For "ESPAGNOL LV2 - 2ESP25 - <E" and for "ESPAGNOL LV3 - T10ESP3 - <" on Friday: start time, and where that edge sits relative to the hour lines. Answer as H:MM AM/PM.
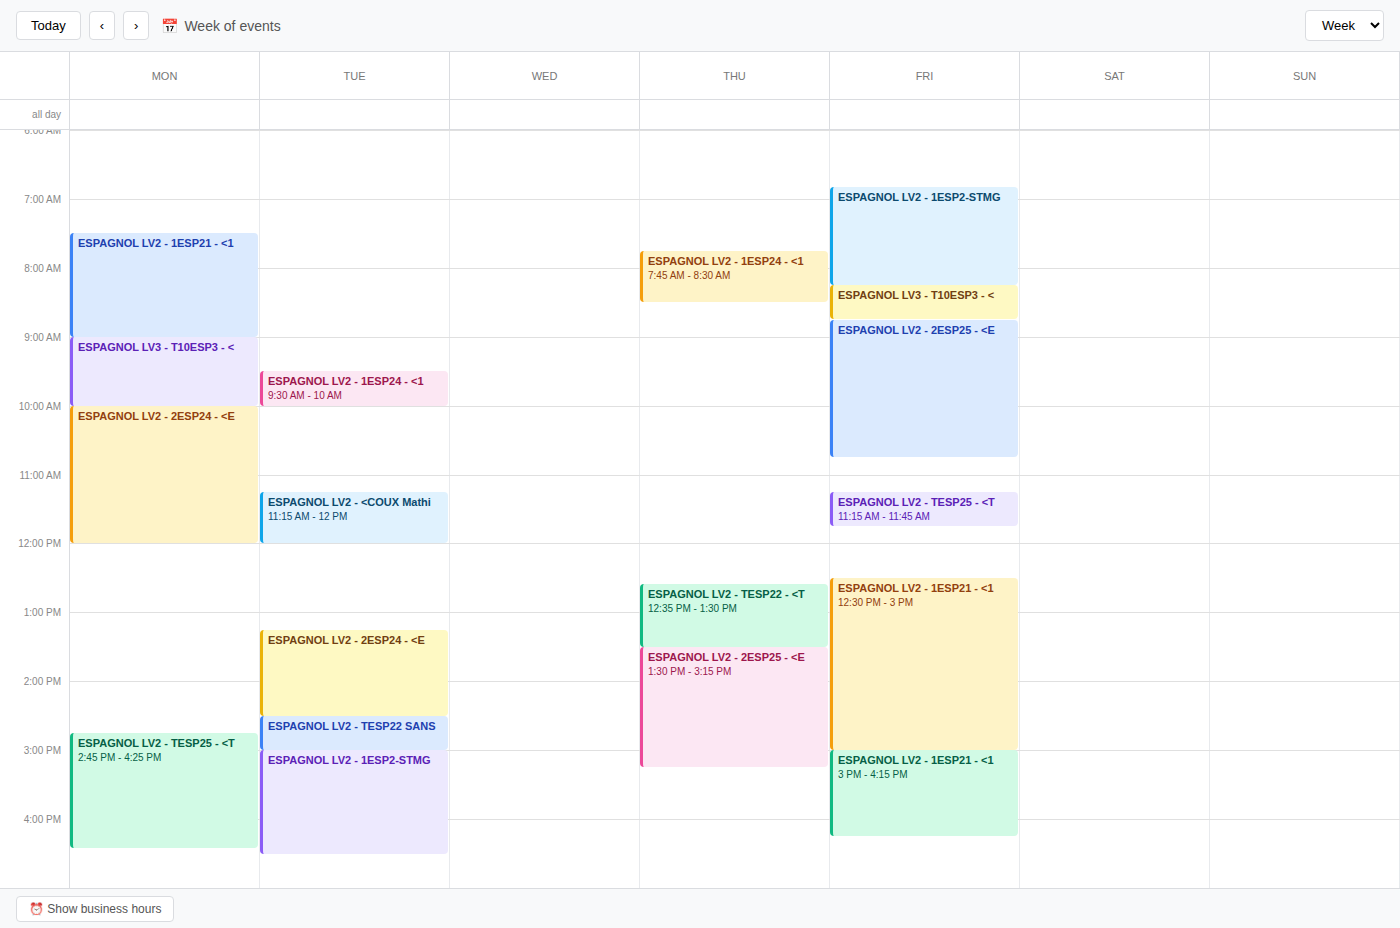
"ESPAGNOL LV2 - 2ESP25 - <E": 8:45 AM, neither: three quarters of the way from the 8 AM line to the 9 AM line. "ESPAGNOL LV3 - T10ESP3 - <": 8:15 AM, neither: a quarter of the way from the 8 AM line to the 9 AM line.